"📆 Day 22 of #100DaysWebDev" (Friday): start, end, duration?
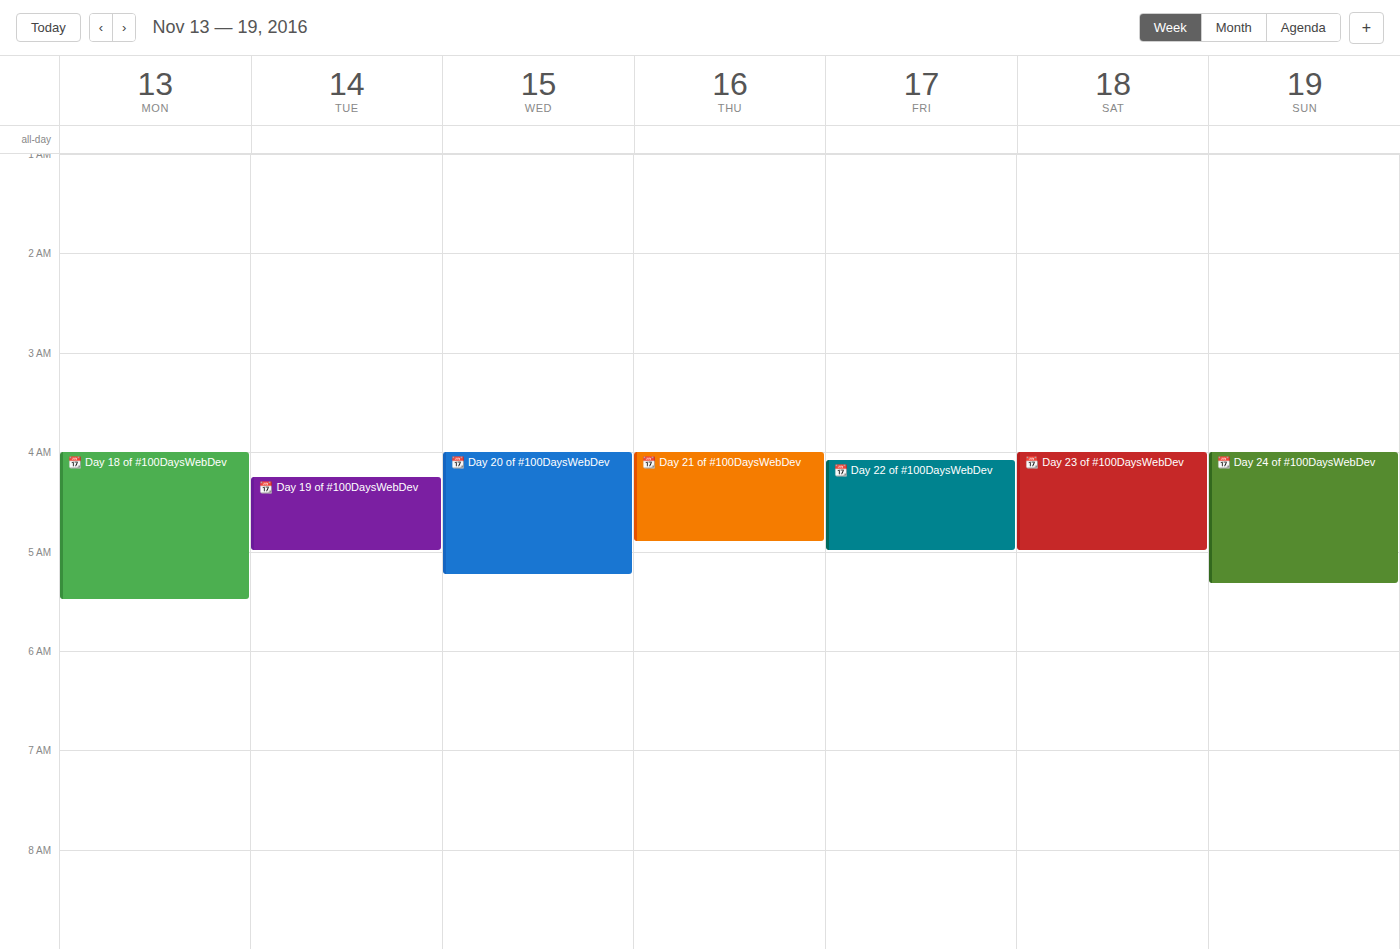
04:05 to 05:00, 55 minutes